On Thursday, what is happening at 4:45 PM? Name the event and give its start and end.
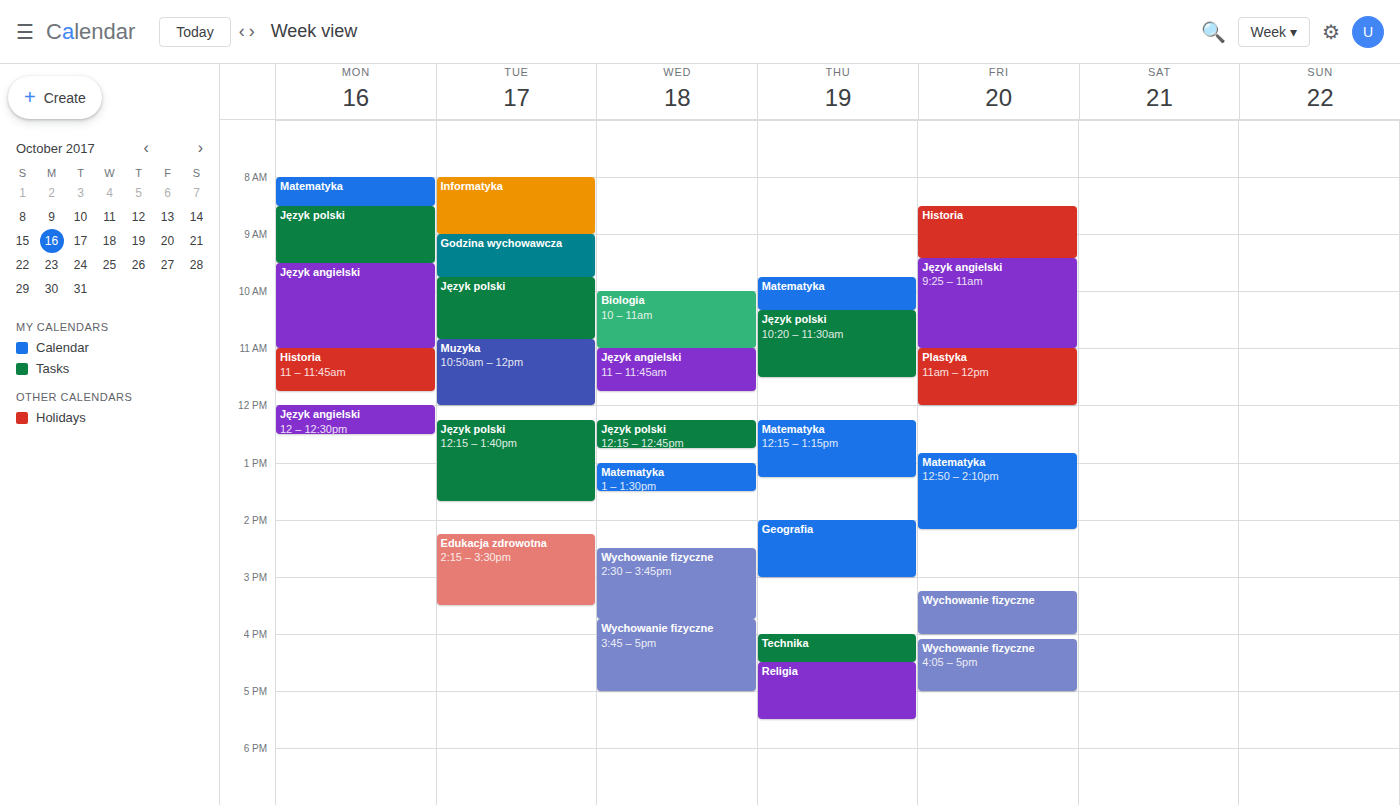
"Religia", 4:30 PM to 5:30 PM